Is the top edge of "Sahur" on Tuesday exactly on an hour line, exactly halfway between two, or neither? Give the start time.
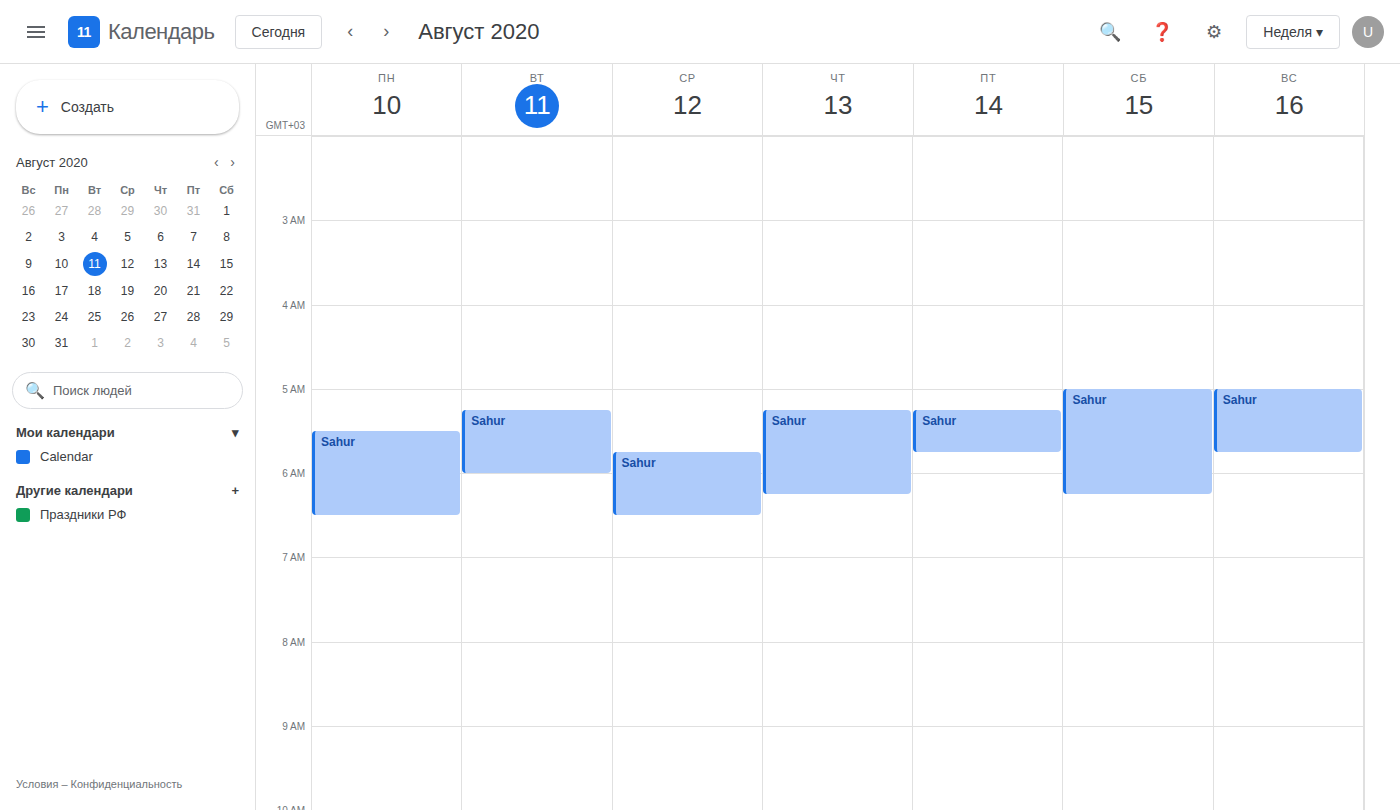
5:15 AM -- neither: a quarter of the way from the 5 AM line to the 6 AM line.